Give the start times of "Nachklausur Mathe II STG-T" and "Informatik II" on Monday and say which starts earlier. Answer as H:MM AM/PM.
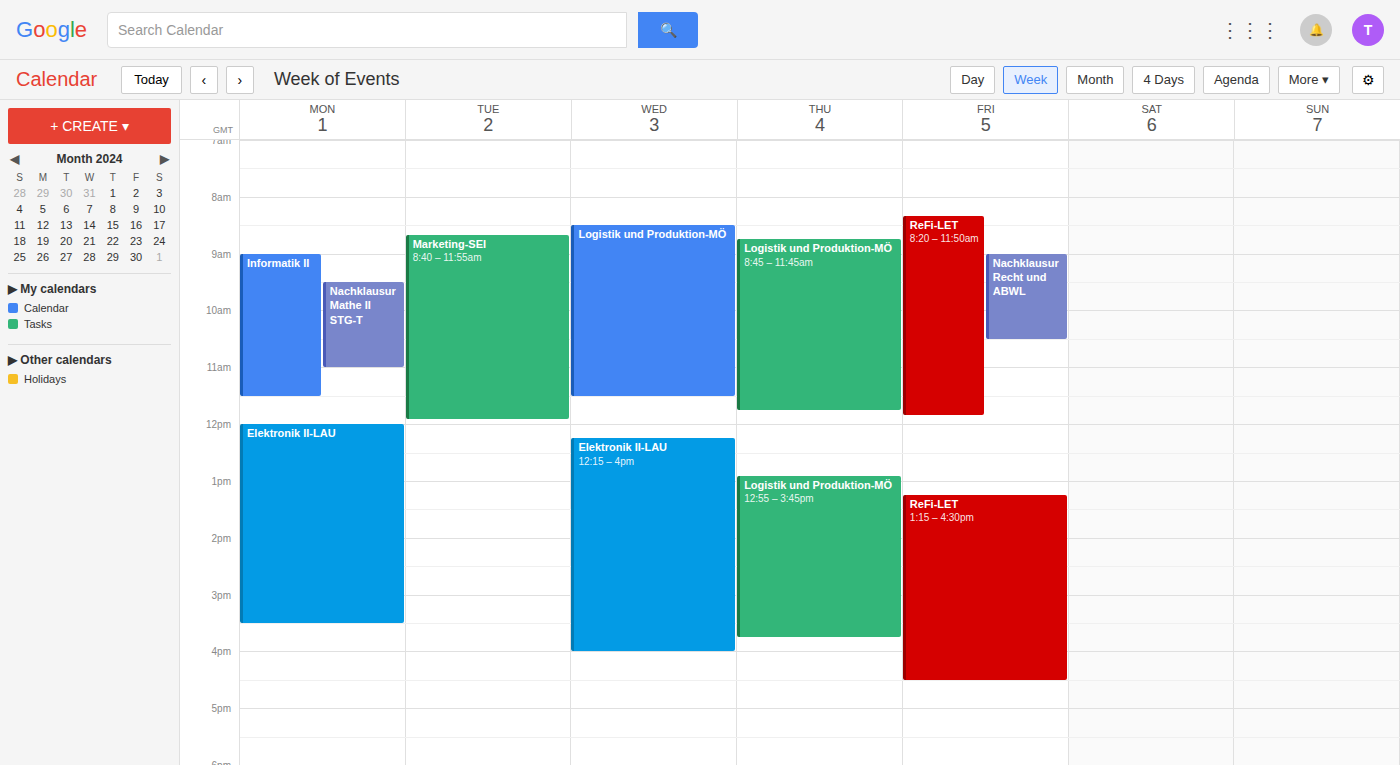
"Informatik II" 9:00 AM; "Nachklausur Mathe II STG-T" 9:30 AM.